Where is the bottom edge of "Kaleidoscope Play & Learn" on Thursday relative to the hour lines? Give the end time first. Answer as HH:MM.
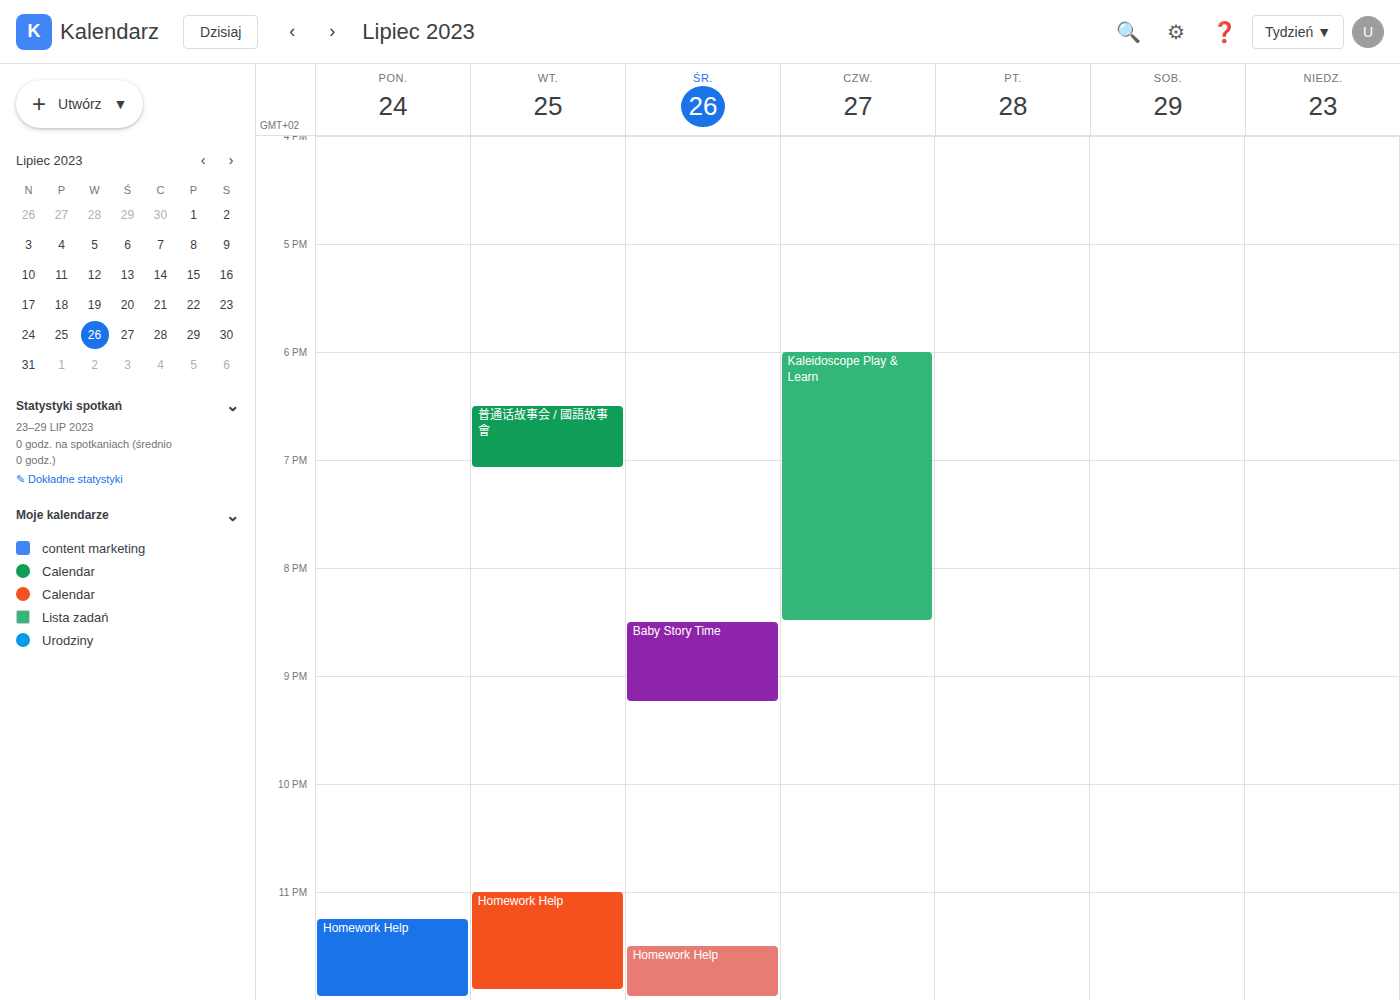
20:30 -- halfway between the 20:00 and 21:00 lines.